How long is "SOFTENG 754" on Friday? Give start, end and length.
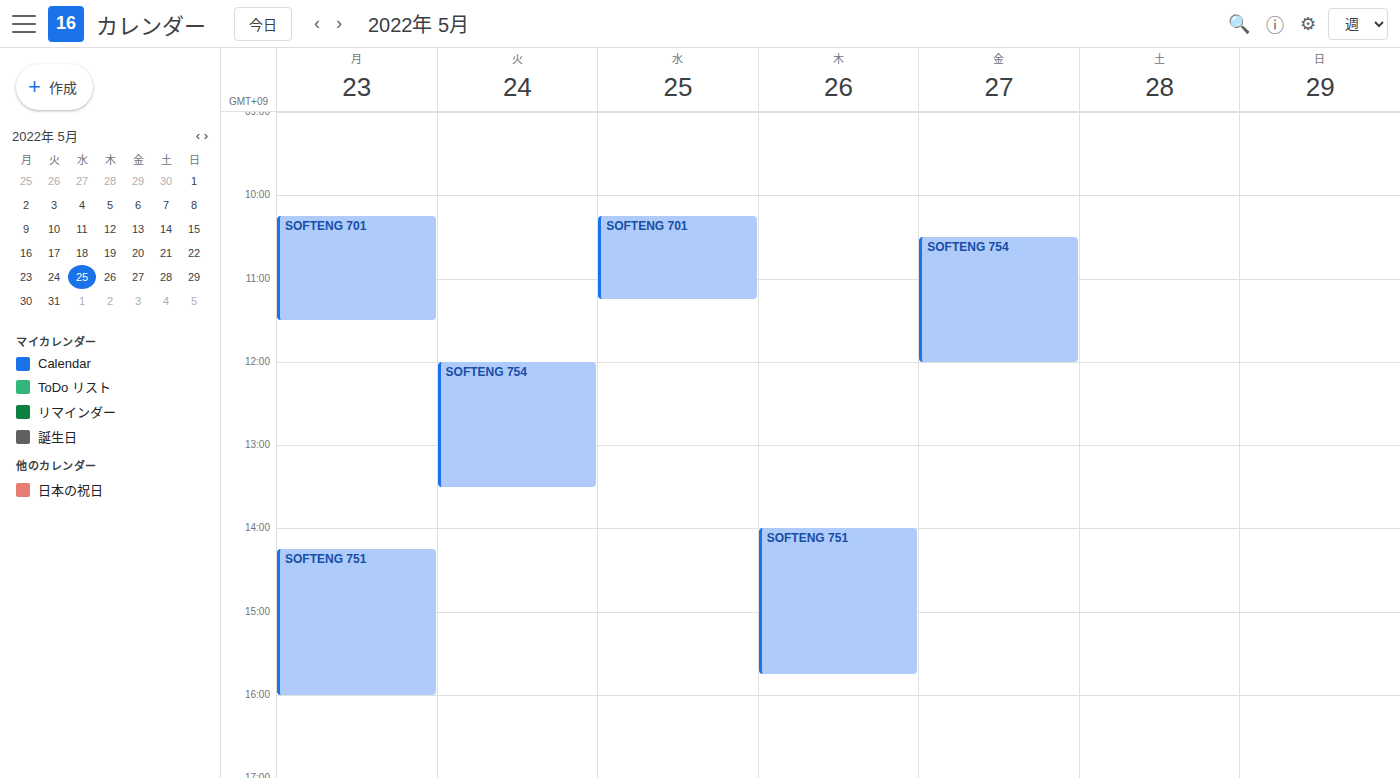
10:30 AM to 12:00 PM, 1 hour 30 minutes